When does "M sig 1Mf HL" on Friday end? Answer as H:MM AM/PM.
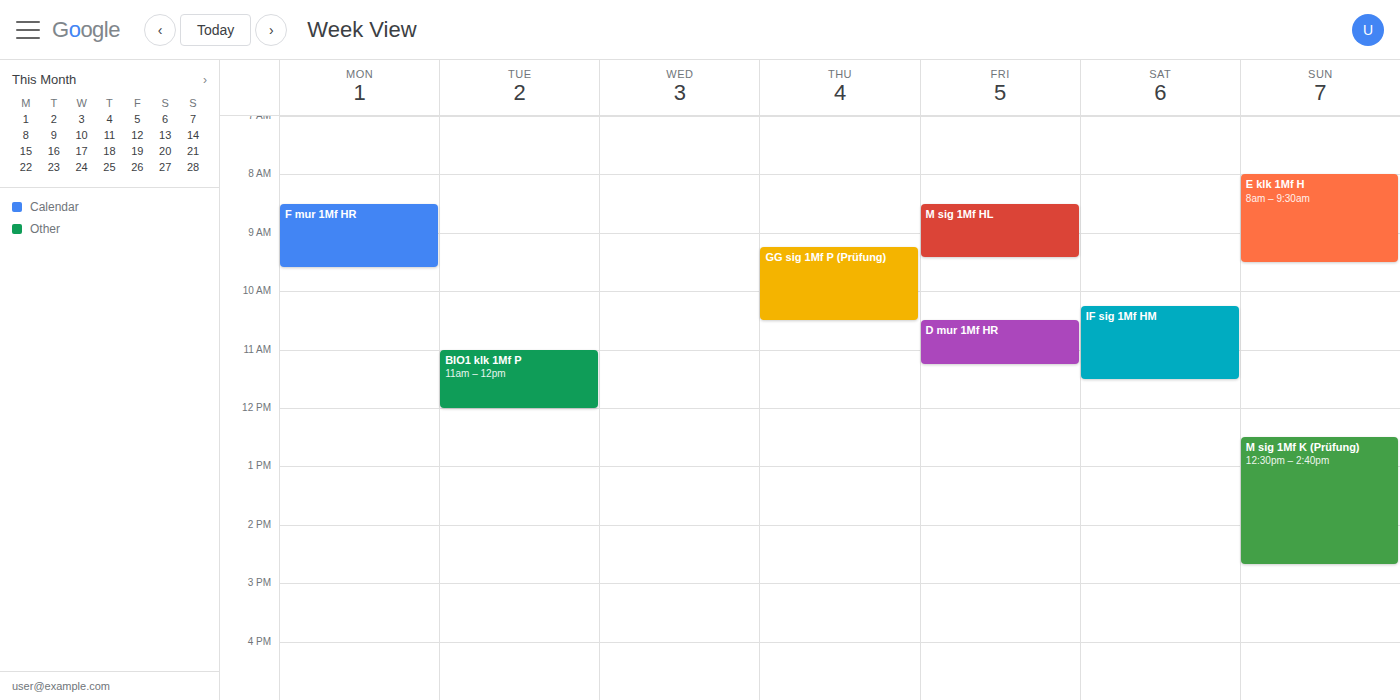
9:25 AM